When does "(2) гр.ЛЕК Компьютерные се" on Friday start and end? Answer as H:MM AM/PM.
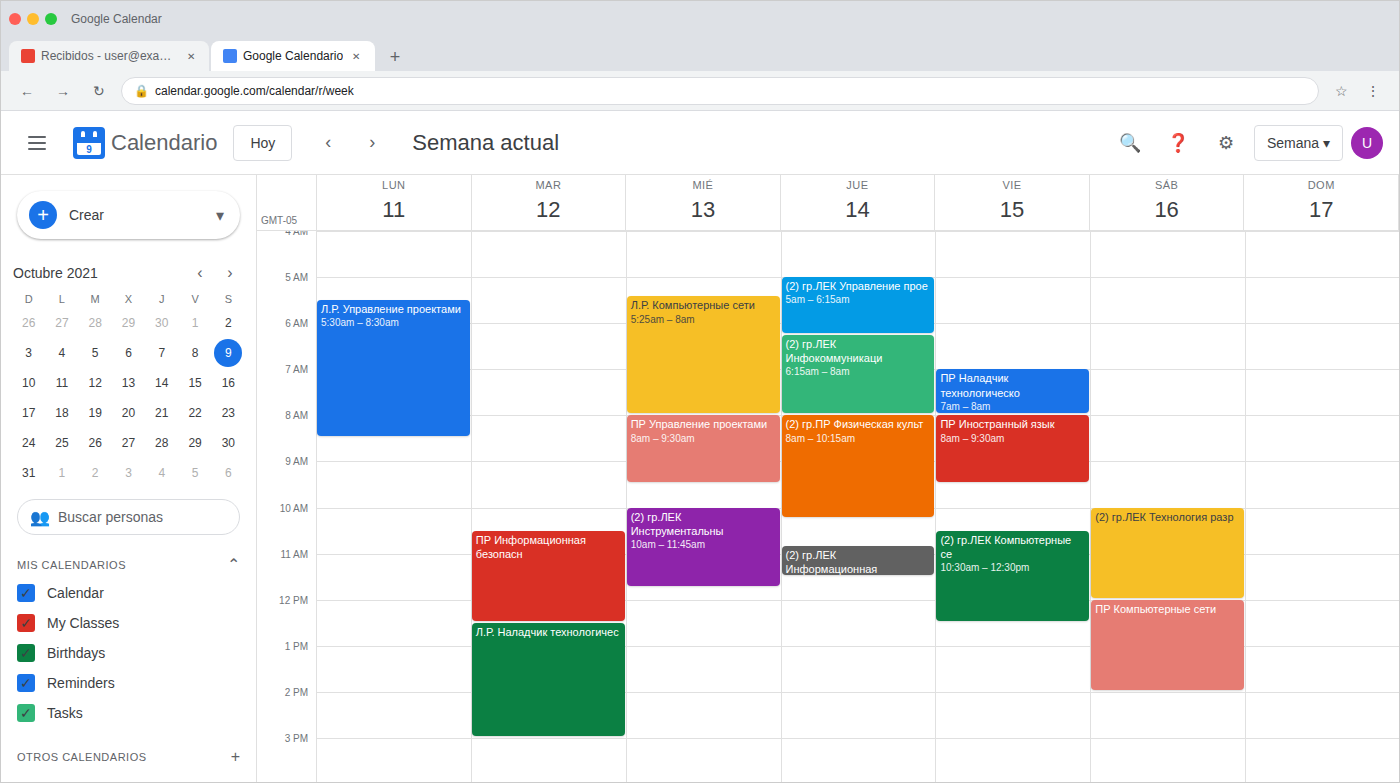
10:30 AM to 12:30 PM